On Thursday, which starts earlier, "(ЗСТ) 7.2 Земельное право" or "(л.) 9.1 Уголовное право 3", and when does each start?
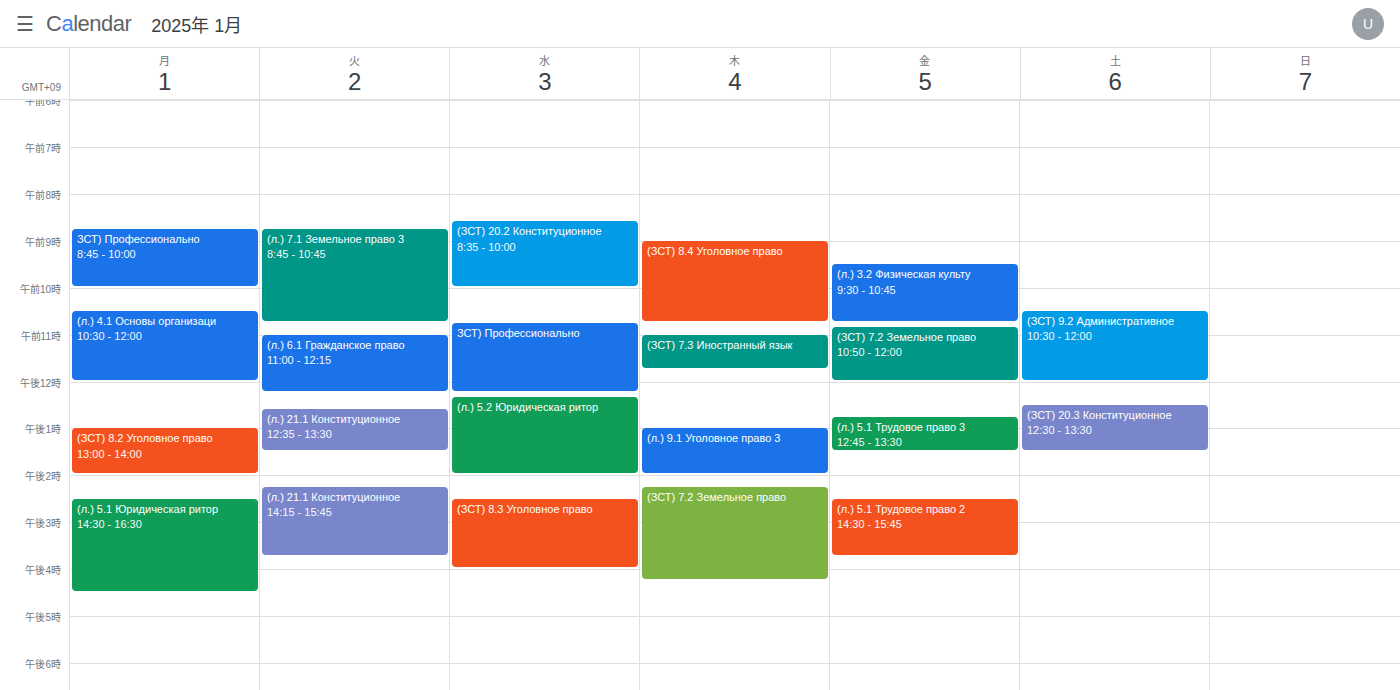
"(л.) 9.1 Уголовное право 3" 13:00; "(ЗСТ) 7.2 Земельное право" 14:15.